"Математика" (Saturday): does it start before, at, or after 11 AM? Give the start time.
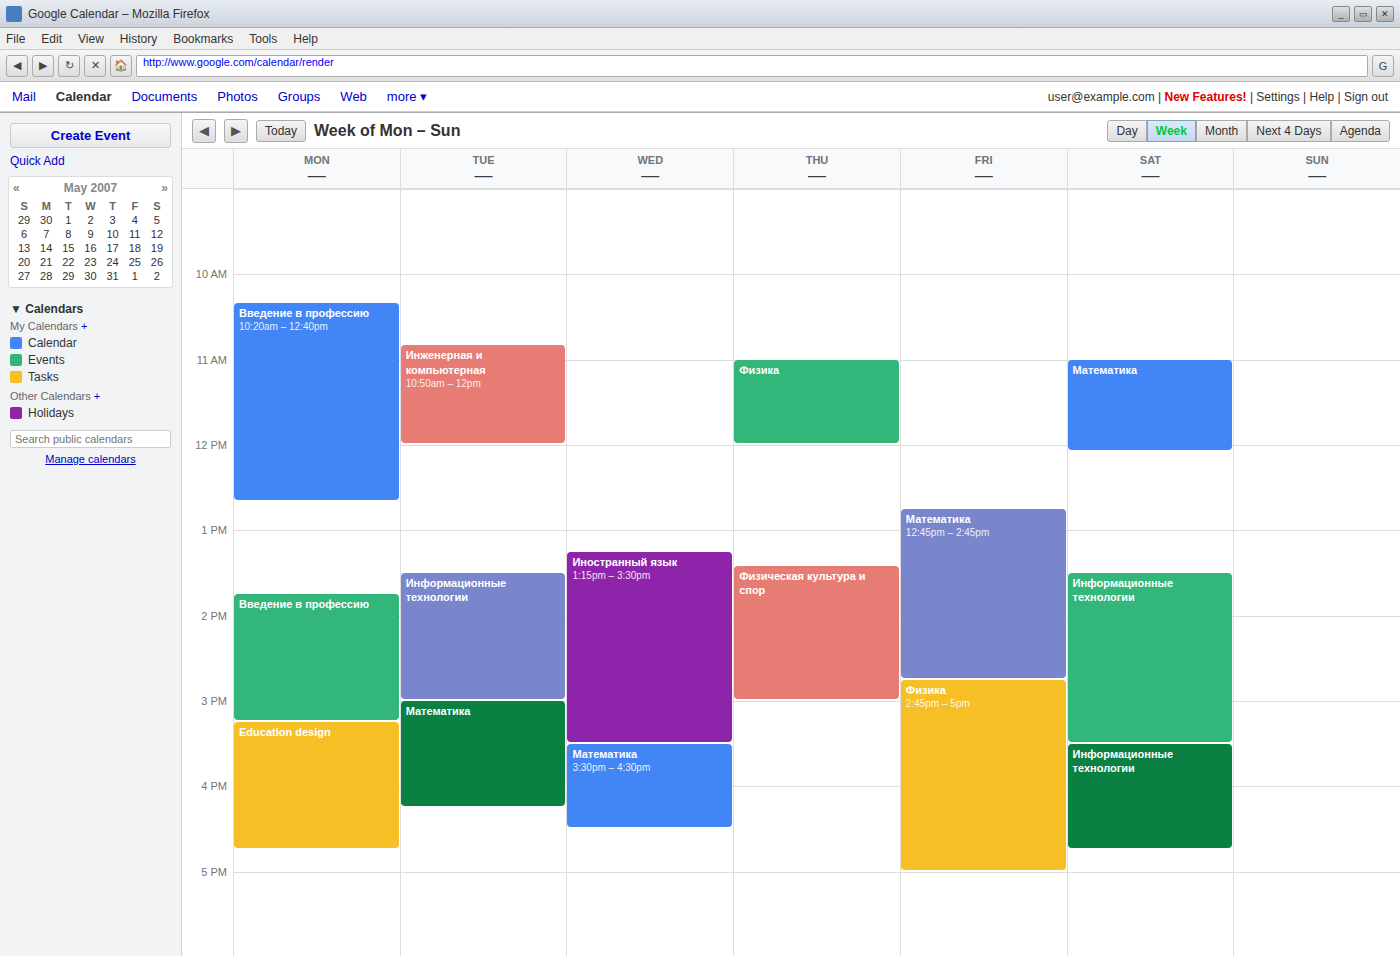
11:00 AM -- exactly at 11 AM, on the 11 AM line.